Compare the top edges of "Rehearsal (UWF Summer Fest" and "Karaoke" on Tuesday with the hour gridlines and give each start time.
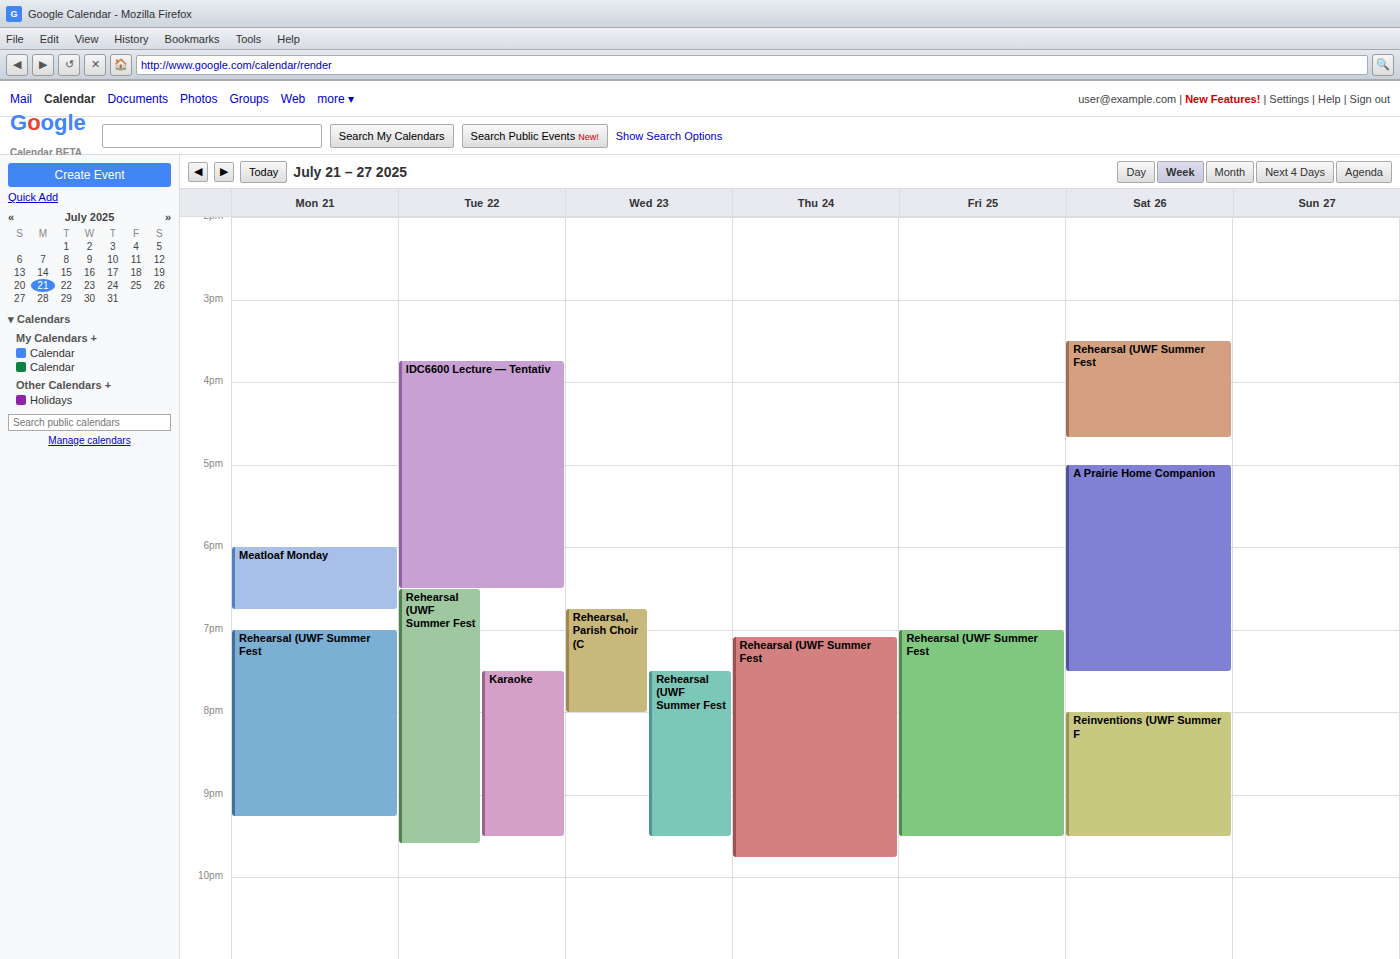
"Rehearsal (UWF Summer Fest": 6:30 PM, halfway between the 6 PM and 7 PM lines. "Karaoke": 7:30 PM, halfway between the 7 PM and 8 PM lines.